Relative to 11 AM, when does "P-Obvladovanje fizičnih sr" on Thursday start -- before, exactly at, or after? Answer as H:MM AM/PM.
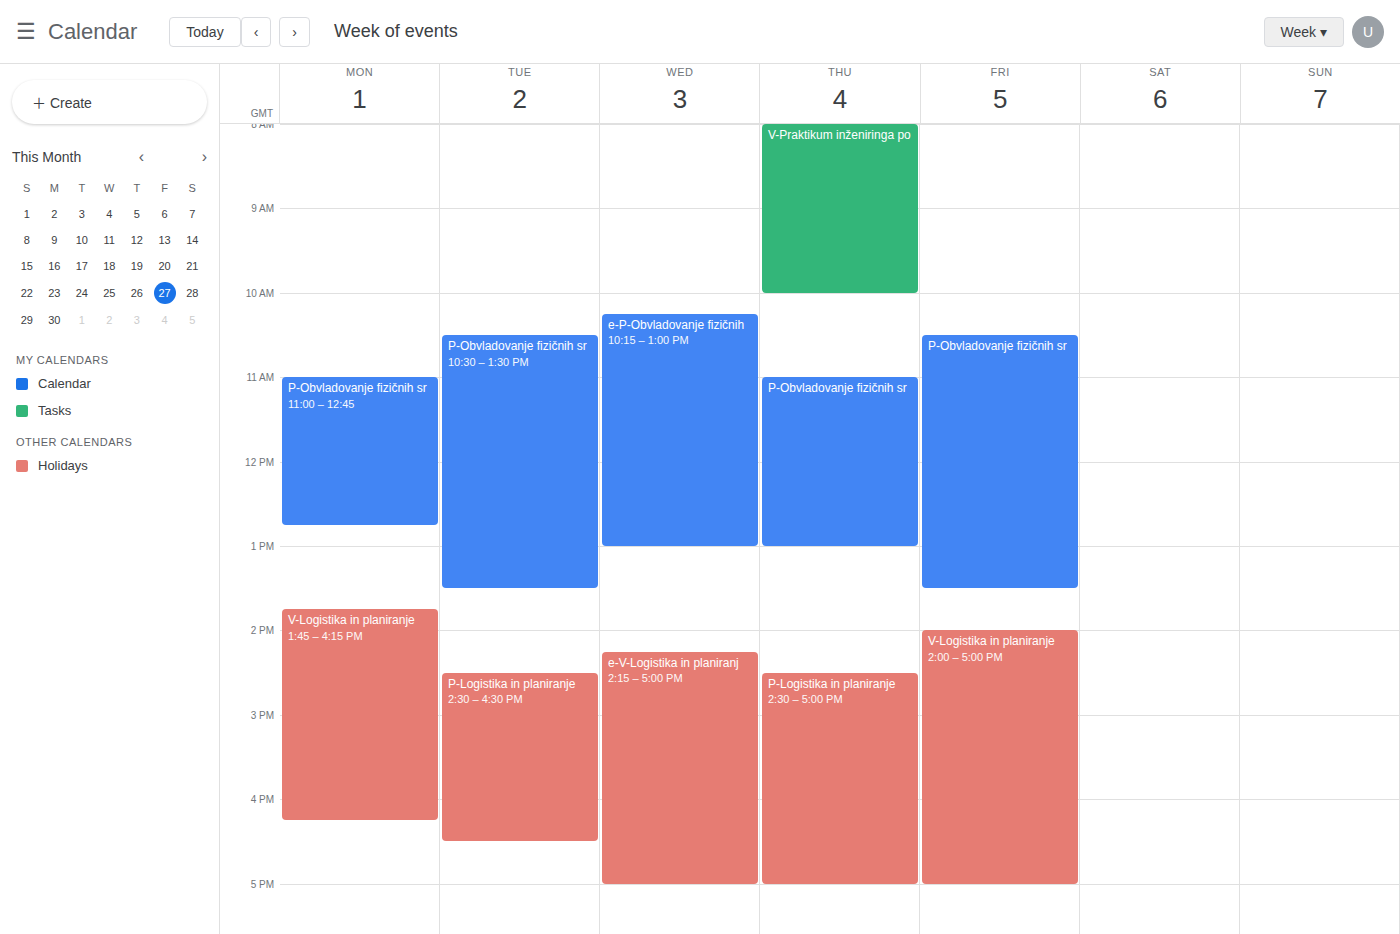
11:00 AM -- exactly at 11 AM, on the 11 AM line.